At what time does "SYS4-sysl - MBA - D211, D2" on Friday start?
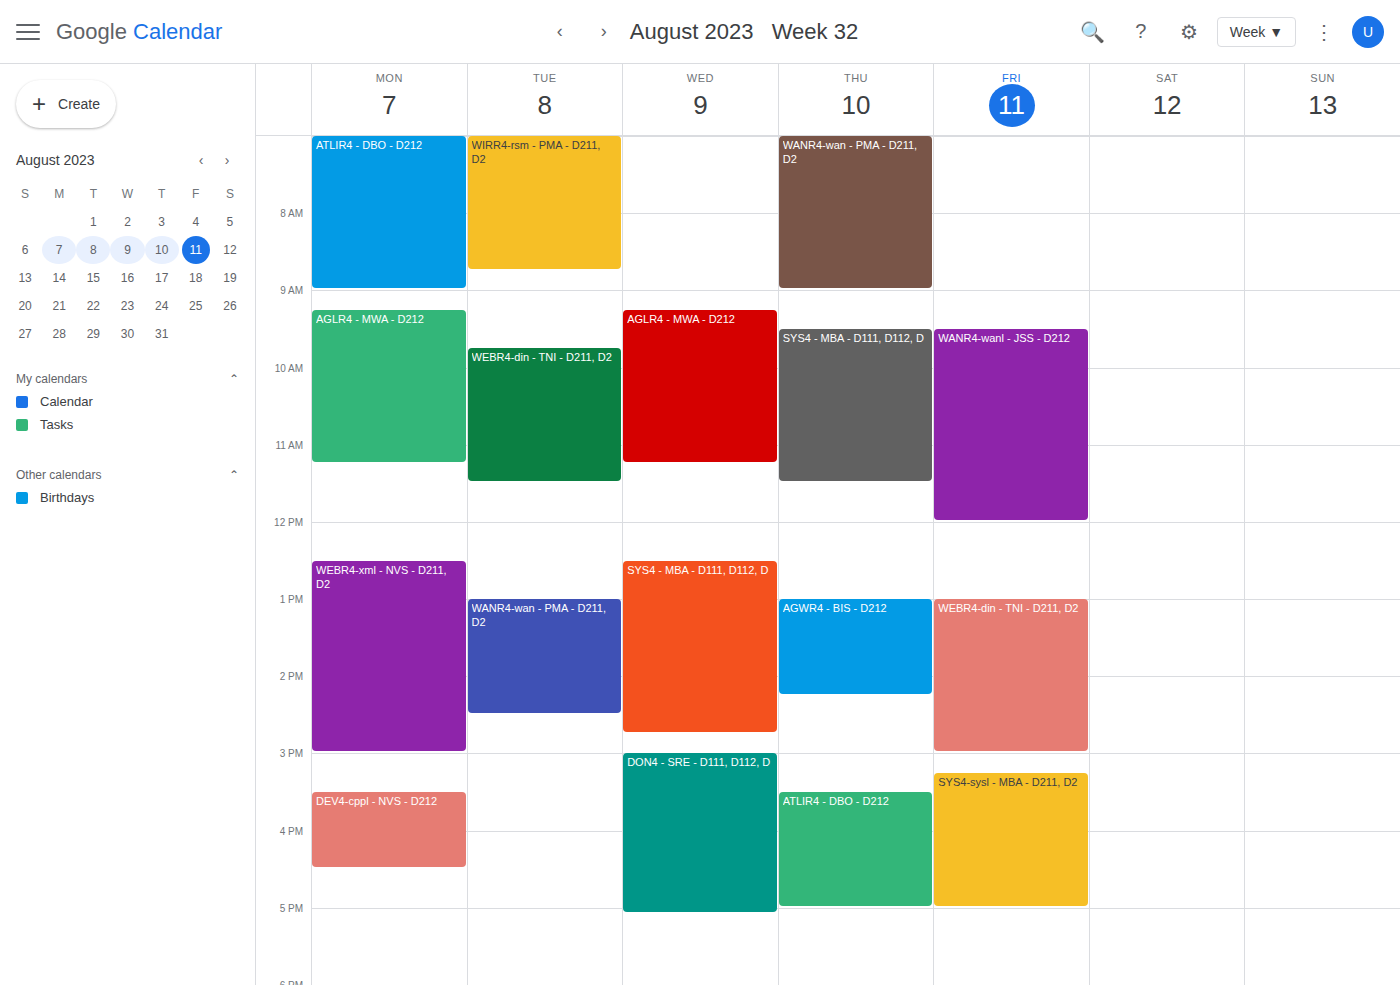
3:15 PM